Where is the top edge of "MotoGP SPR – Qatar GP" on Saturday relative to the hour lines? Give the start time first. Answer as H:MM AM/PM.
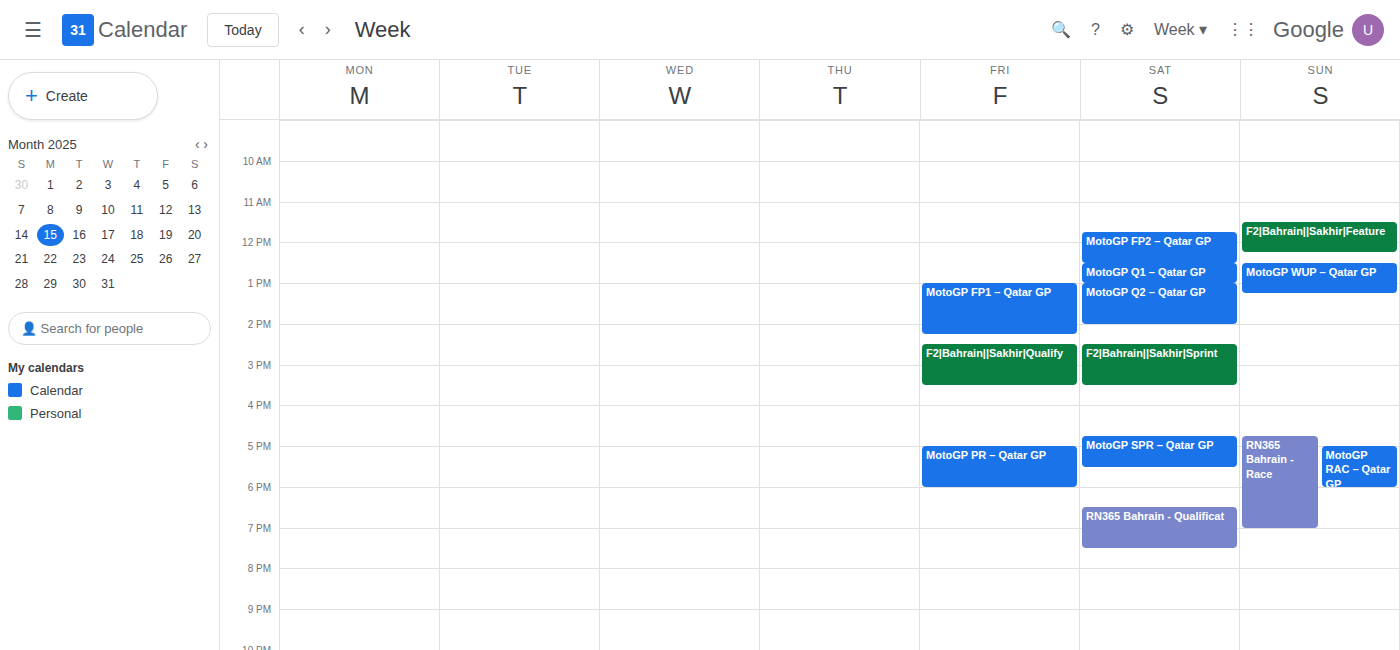
4:45 PM -- neither: three quarters of the way from the 4 PM line to the 5 PM line.